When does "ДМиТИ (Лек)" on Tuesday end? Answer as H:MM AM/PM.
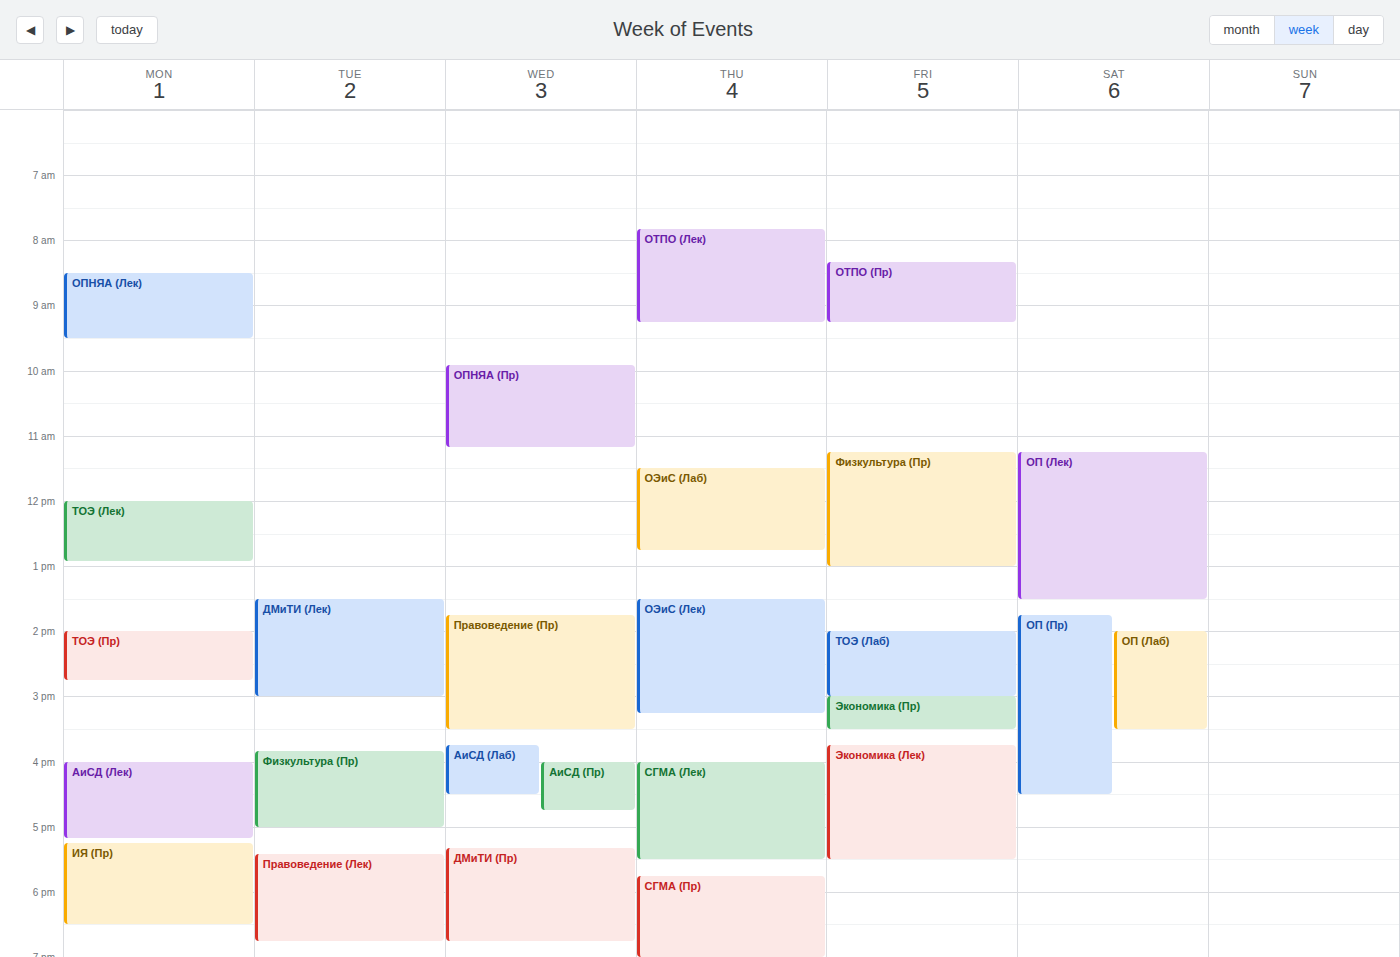
3:00 PM